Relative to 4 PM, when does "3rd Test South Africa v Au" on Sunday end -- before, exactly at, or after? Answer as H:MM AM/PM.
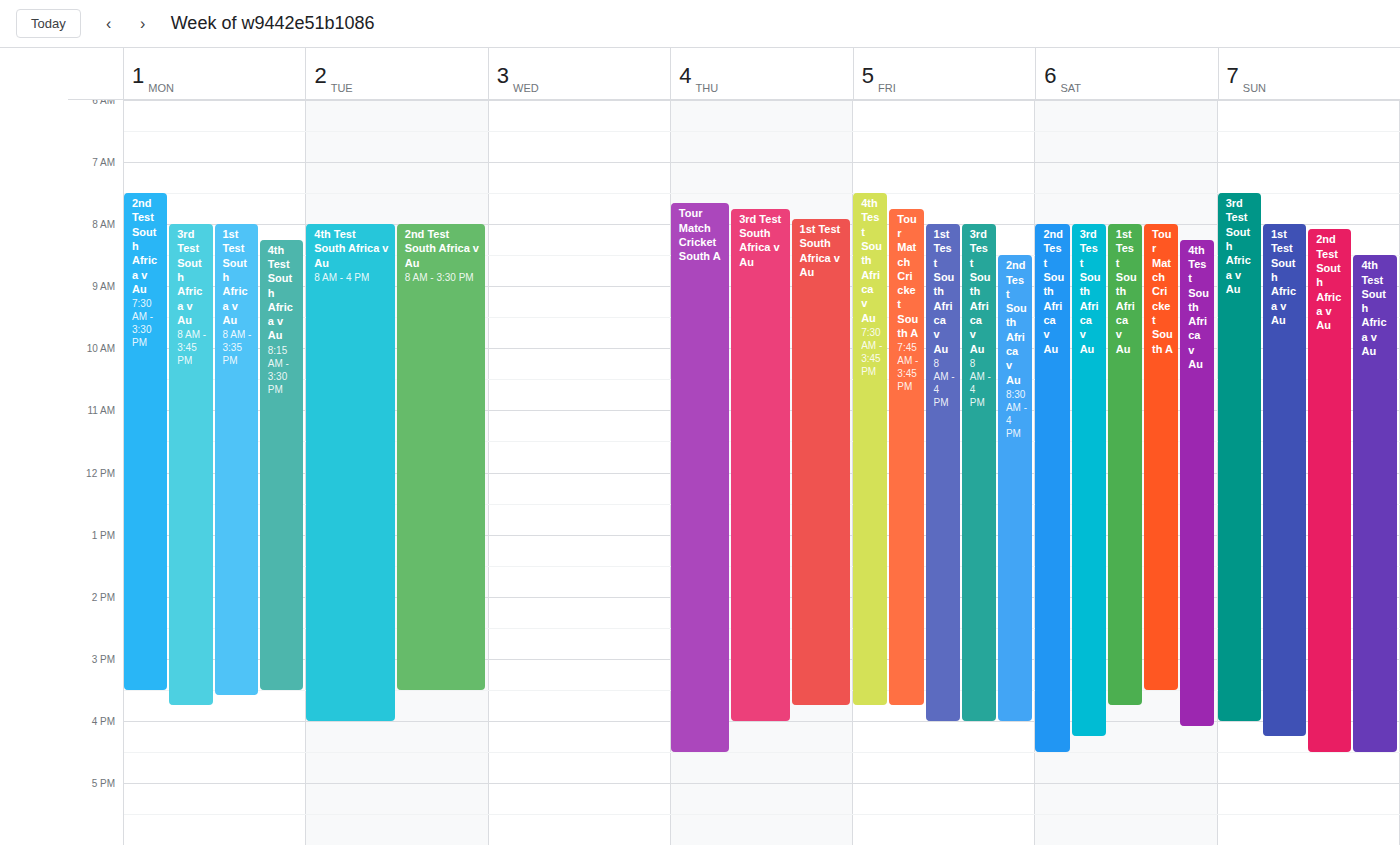
4:00 PM -- exactly at 4 PM, on the 4 PM line.